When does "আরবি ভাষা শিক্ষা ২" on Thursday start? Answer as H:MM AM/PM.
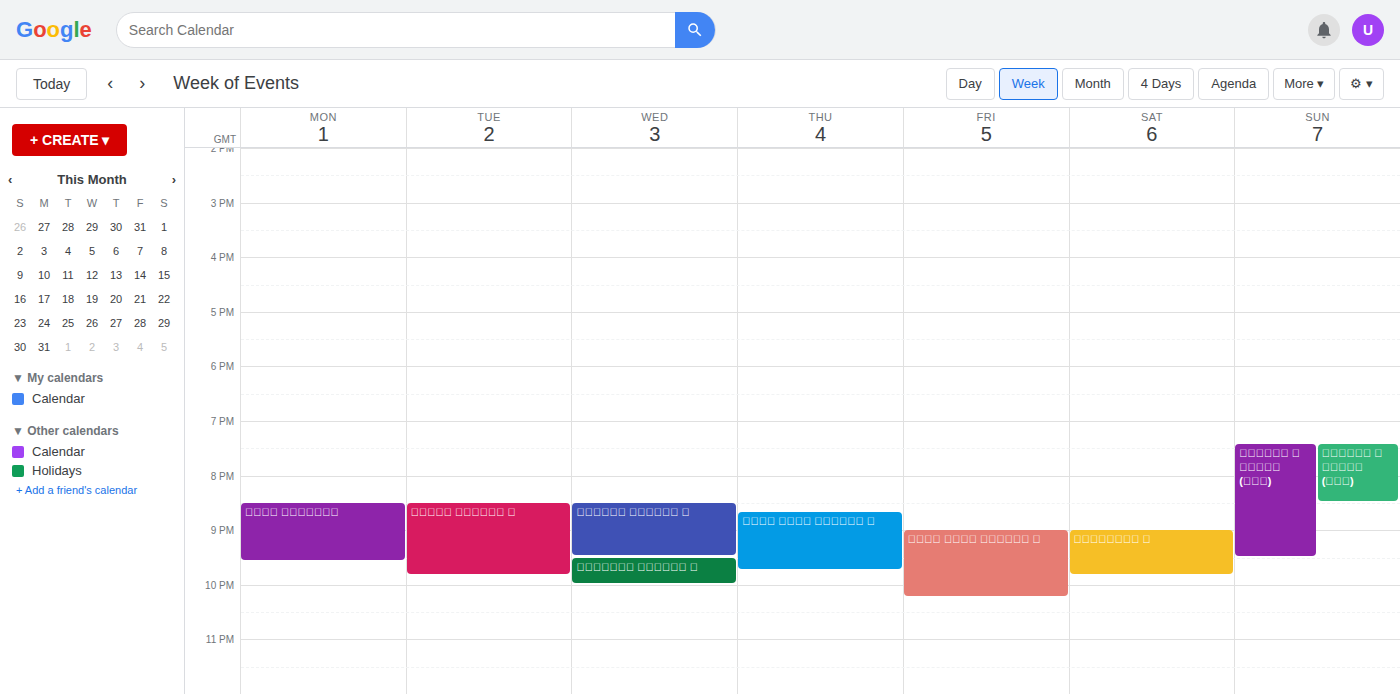
8:40 PM